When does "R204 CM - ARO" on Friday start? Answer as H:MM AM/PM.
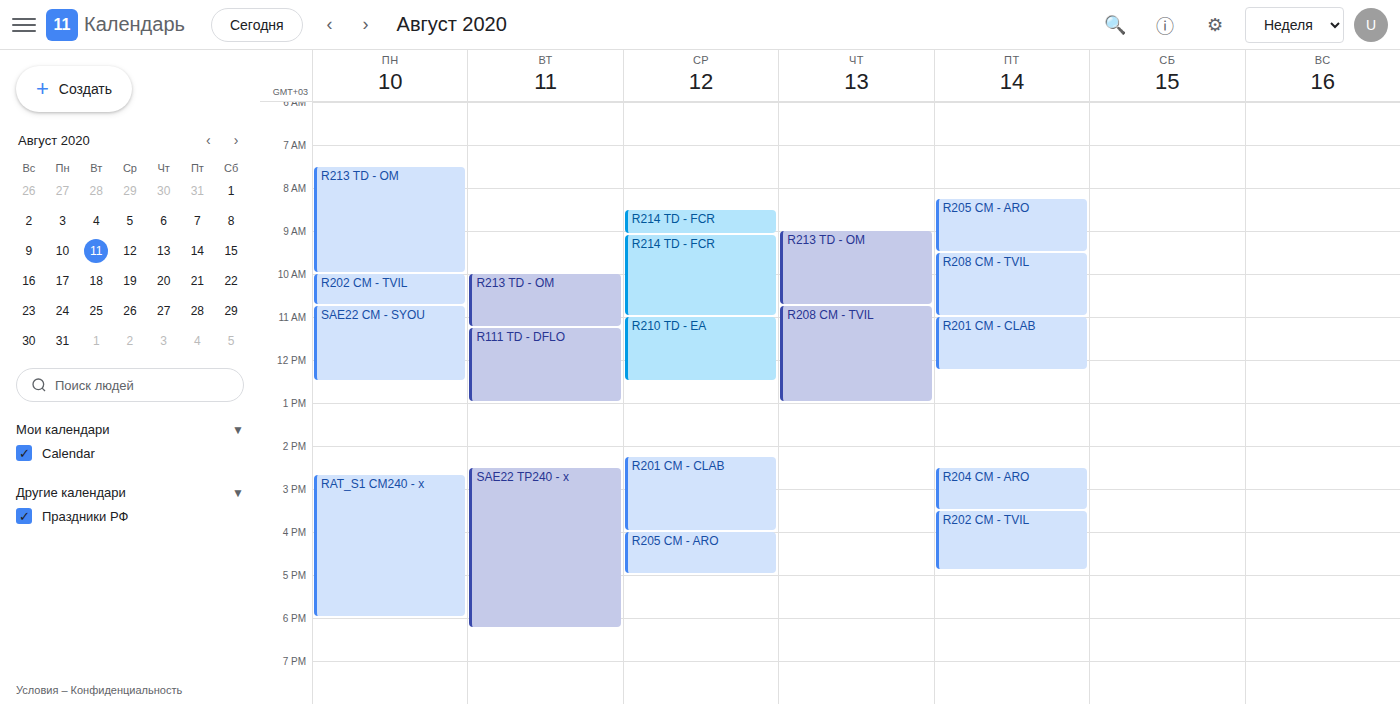
2:30 PM